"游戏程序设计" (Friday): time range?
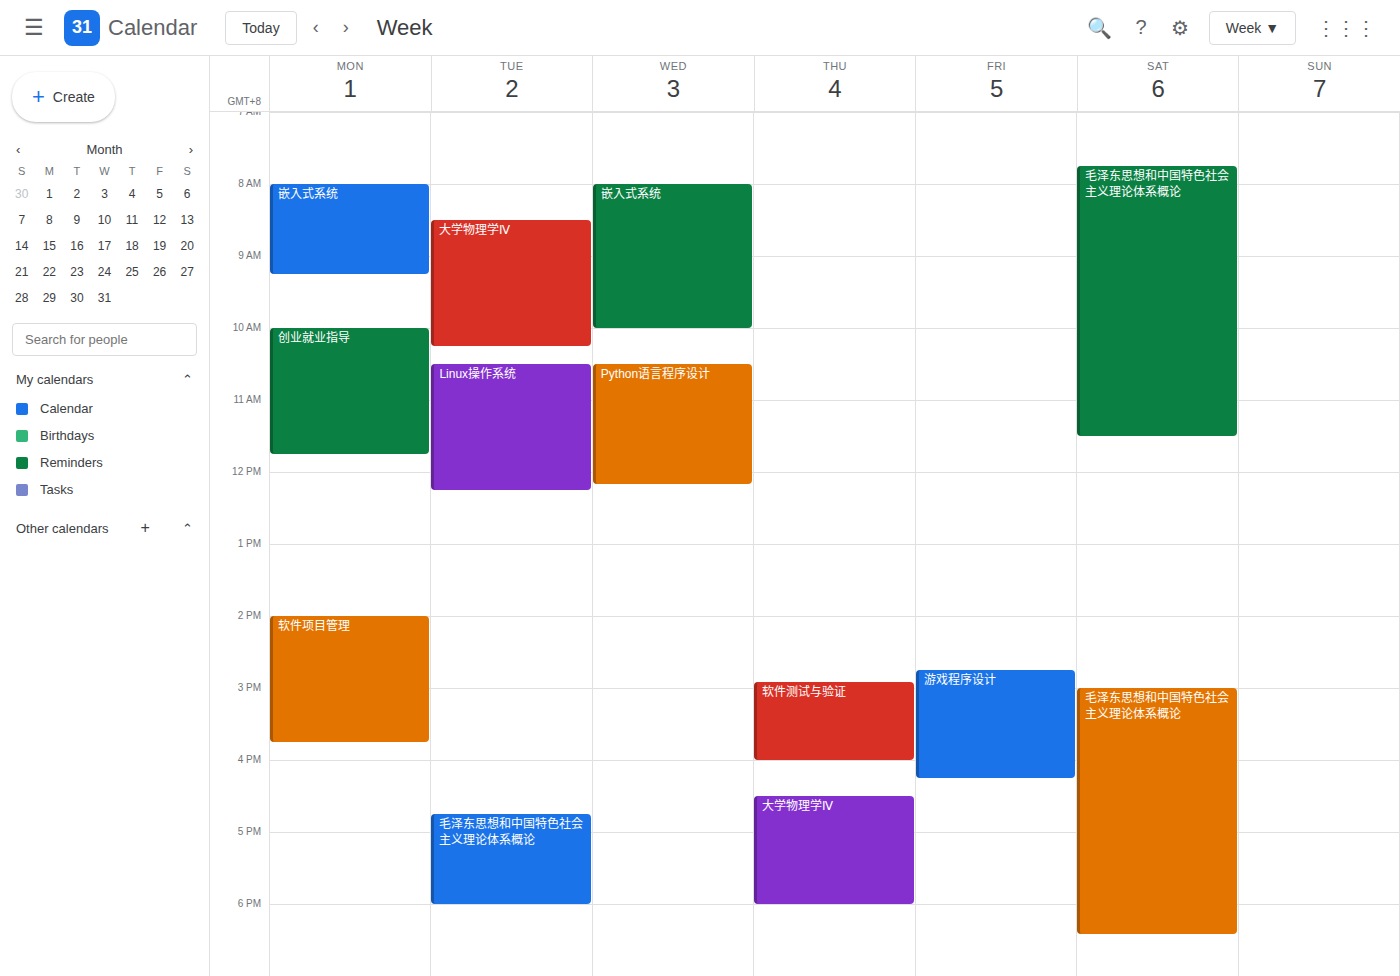
2:45 PM to 4:15 PM